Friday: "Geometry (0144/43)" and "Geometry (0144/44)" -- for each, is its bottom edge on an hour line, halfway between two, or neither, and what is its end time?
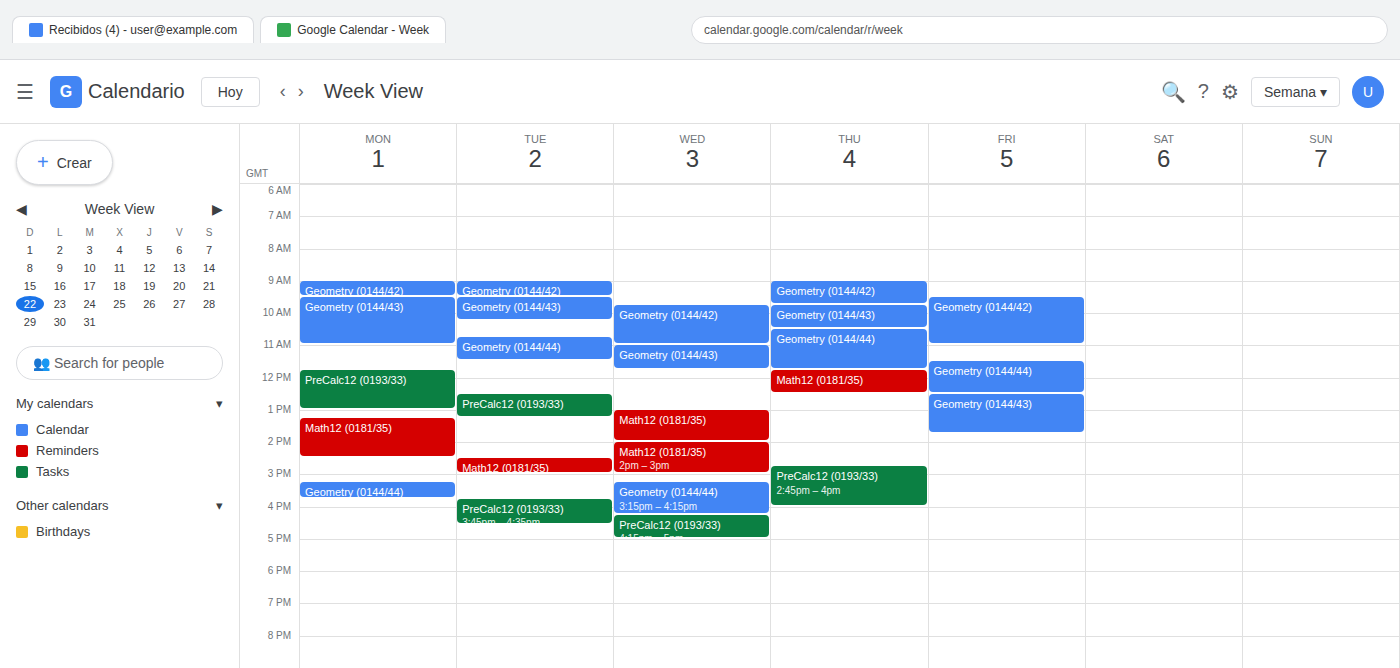
"Geometry (0144/43)": 1:45 PM, neither: three quarters of the way from the 1 PM line to the 2 PM line. "Geometry (0144/44)": 12:30 PM, halfway between the 12 PM and 1 PM lines.